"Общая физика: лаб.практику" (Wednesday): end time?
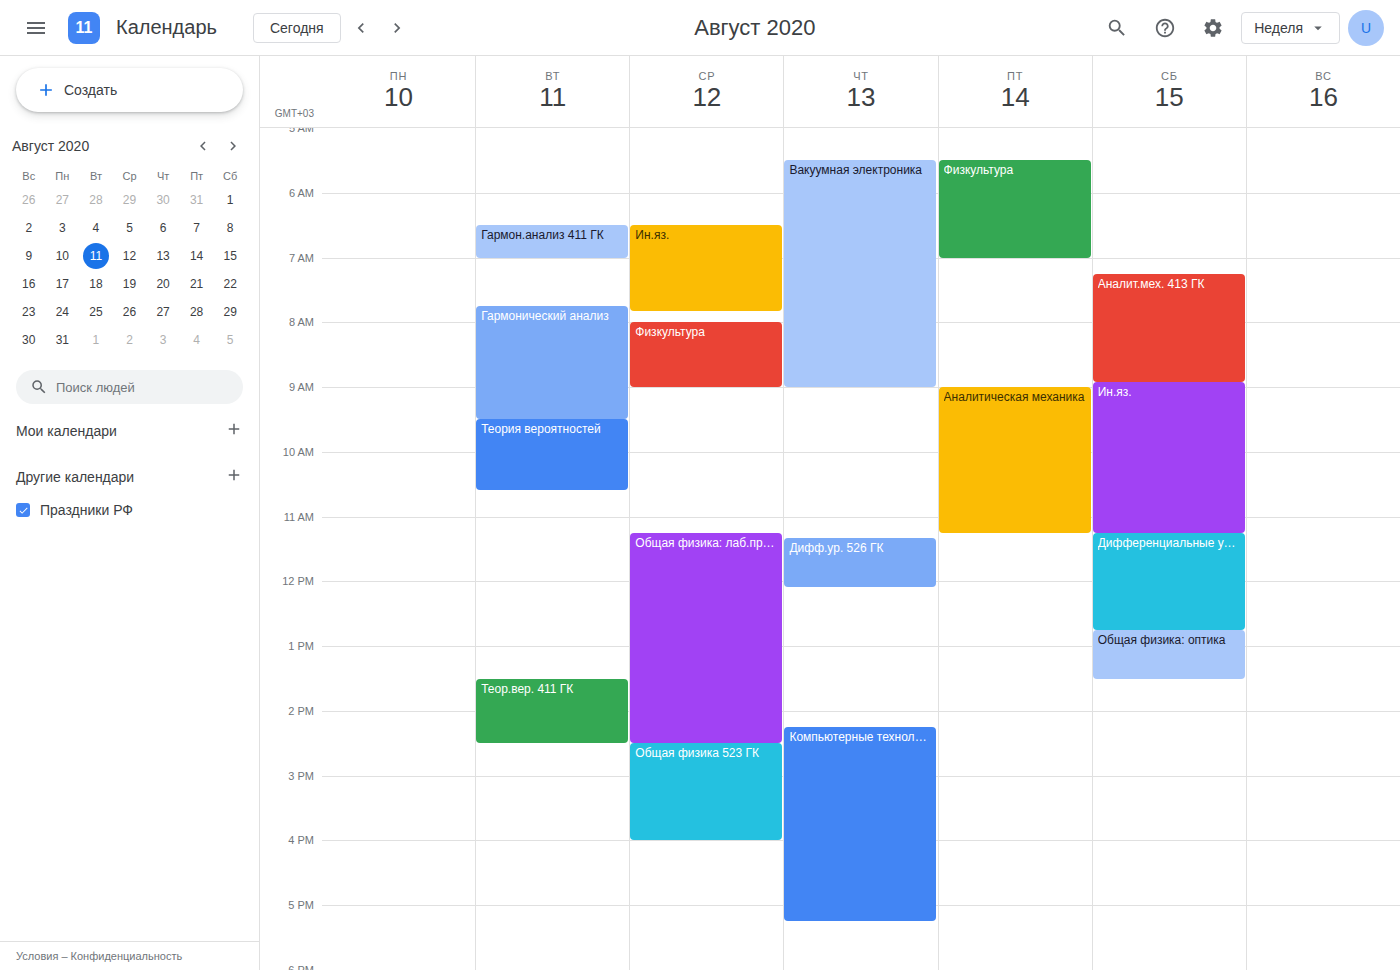
2:30 PM